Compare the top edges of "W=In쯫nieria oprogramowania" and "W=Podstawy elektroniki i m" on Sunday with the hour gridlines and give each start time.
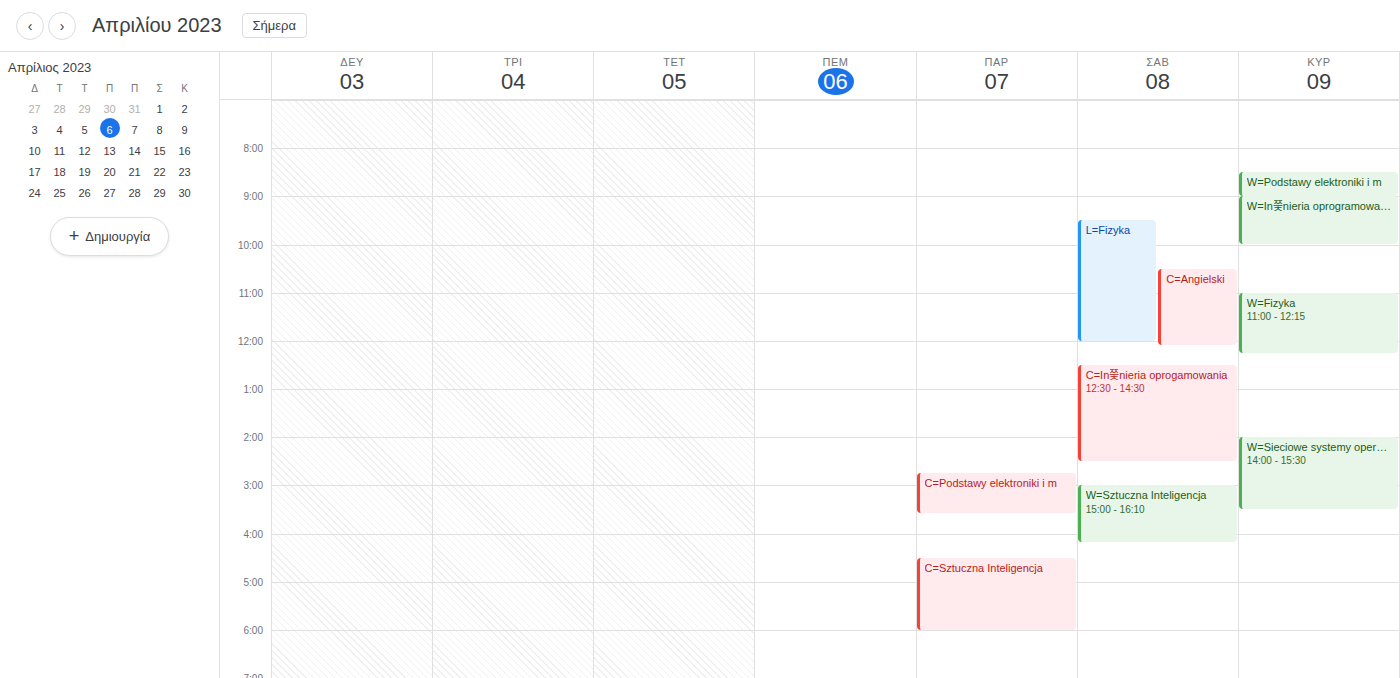
"W=In쯫nieria oprogramowania": 9:00 AM, exactly on the 9 AM line. "W=Podstawy elektroniki i m": 8:30 AM, halfway between the 8 AM and 9 AM lines.